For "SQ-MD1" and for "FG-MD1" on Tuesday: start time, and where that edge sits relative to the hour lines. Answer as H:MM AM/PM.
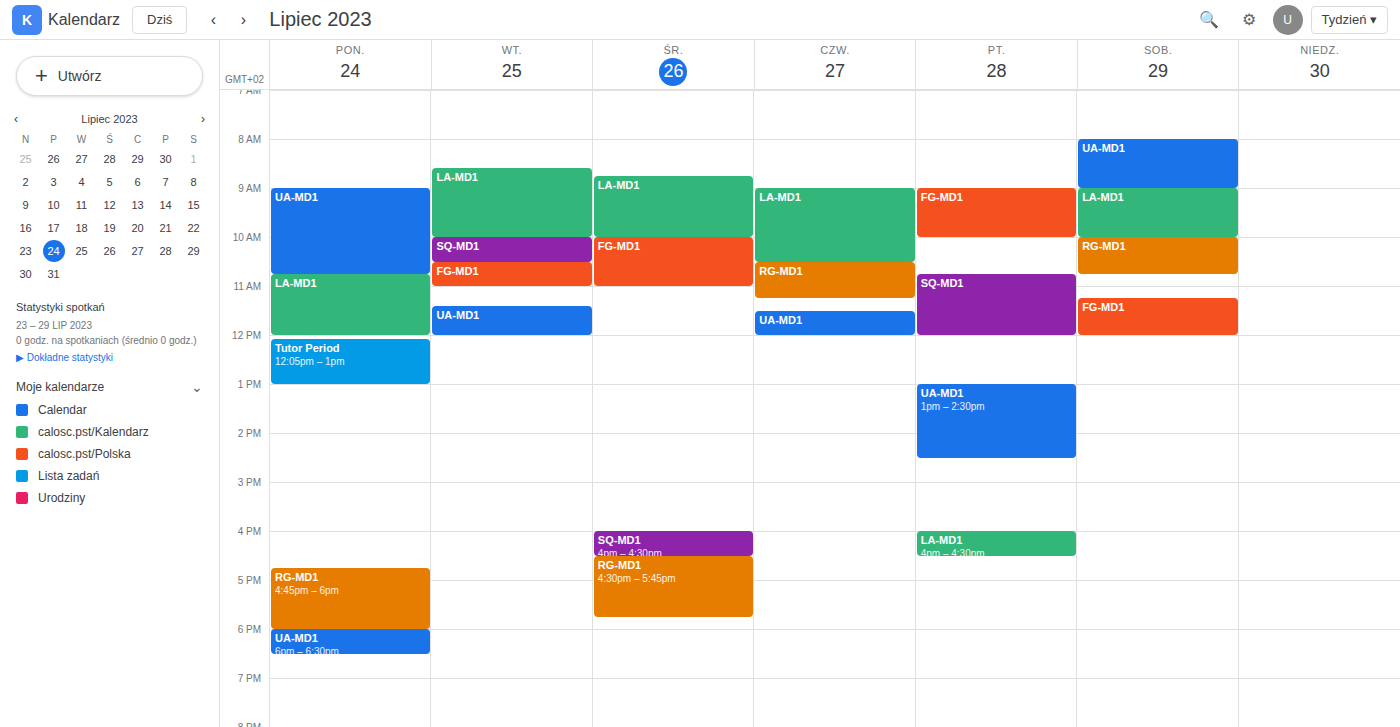
"SQ-MD1": 10:00 AM, exactly on the 10 AM line. "FG-MD1": 10:30 AM, halfway between the 10 AM and 11 AM lines.